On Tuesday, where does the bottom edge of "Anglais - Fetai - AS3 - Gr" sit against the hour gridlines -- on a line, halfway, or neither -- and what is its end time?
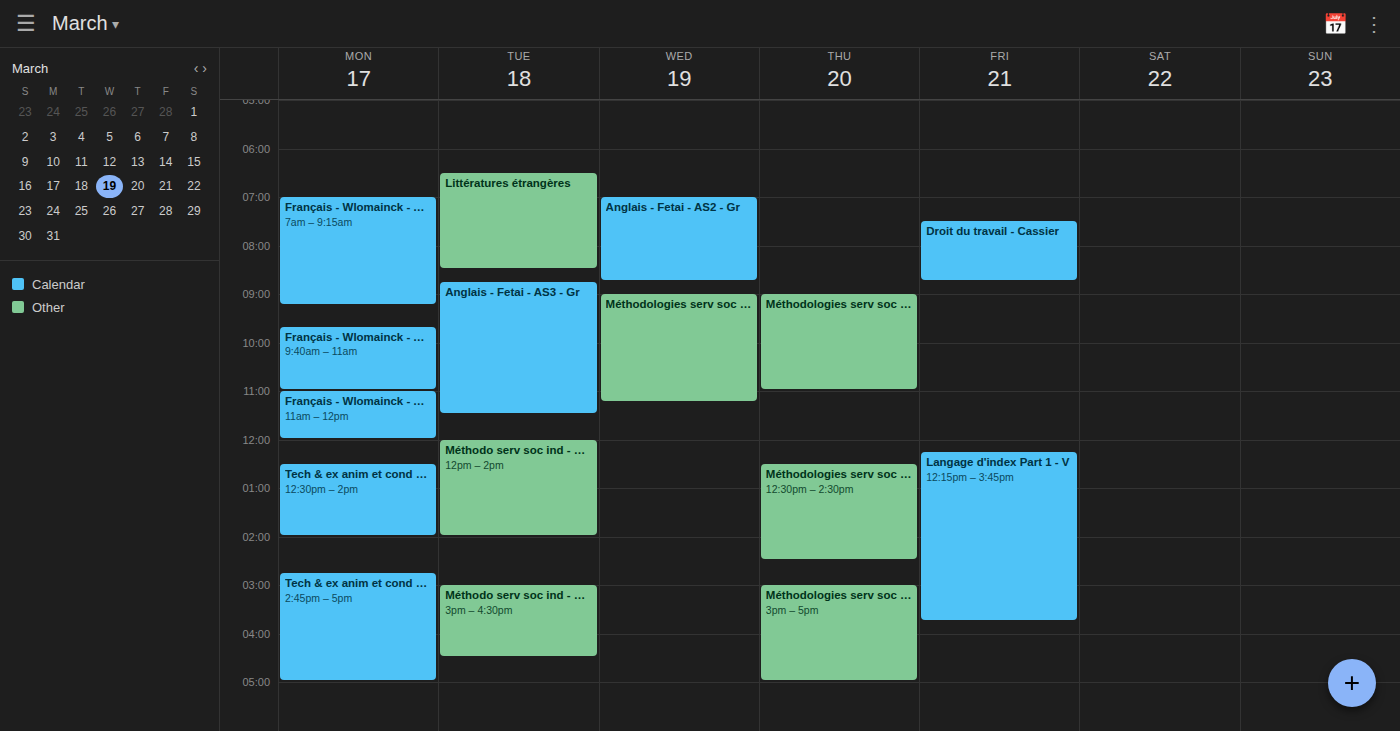
11:30 AM -- halfway between the 11 AM and 12 PM lines.